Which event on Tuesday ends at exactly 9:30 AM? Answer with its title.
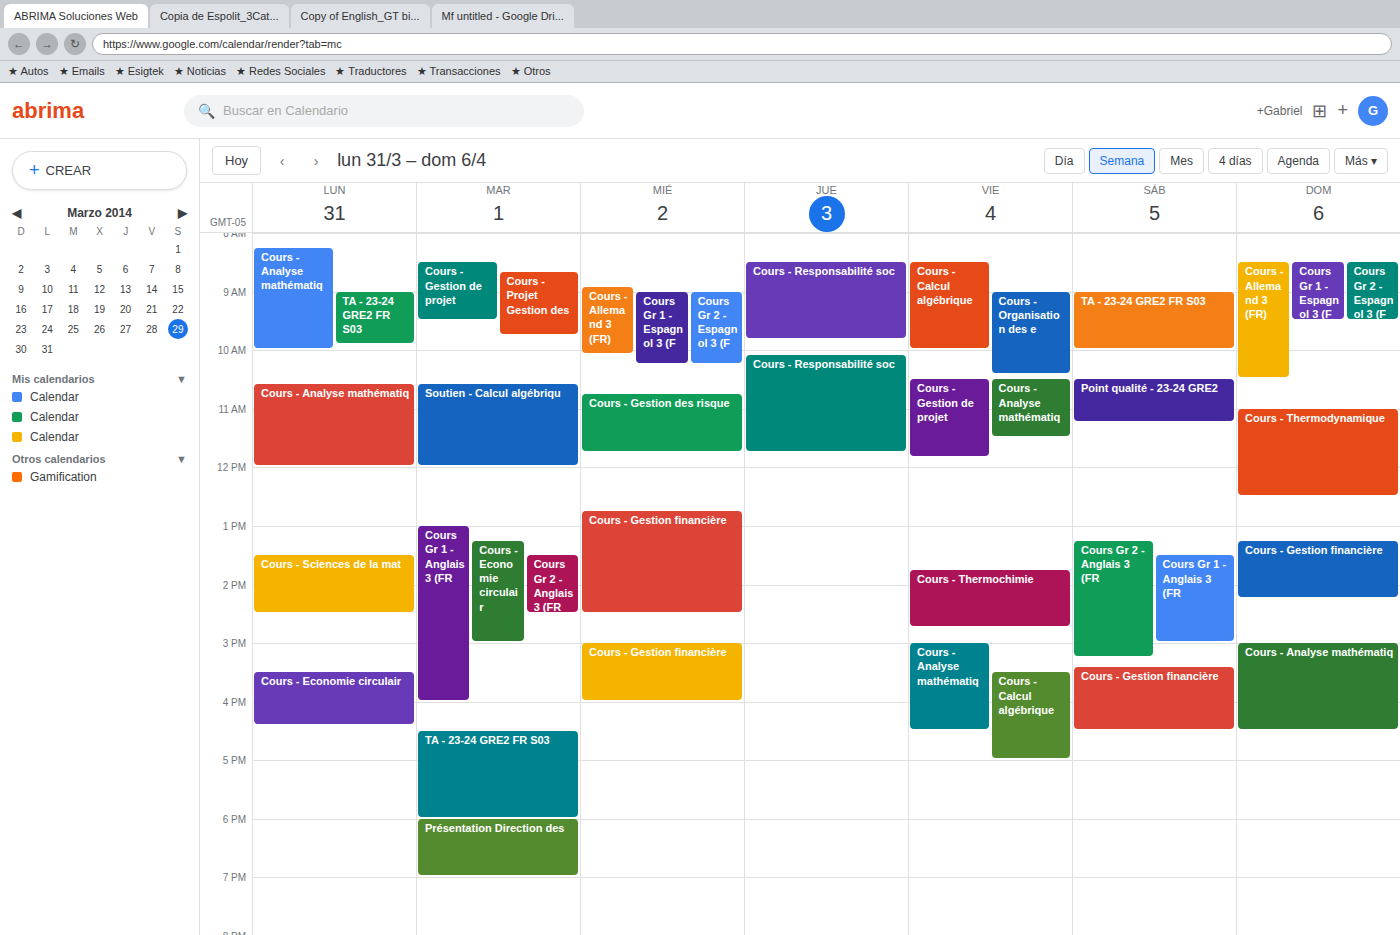
"Cours - Gestion de projet"